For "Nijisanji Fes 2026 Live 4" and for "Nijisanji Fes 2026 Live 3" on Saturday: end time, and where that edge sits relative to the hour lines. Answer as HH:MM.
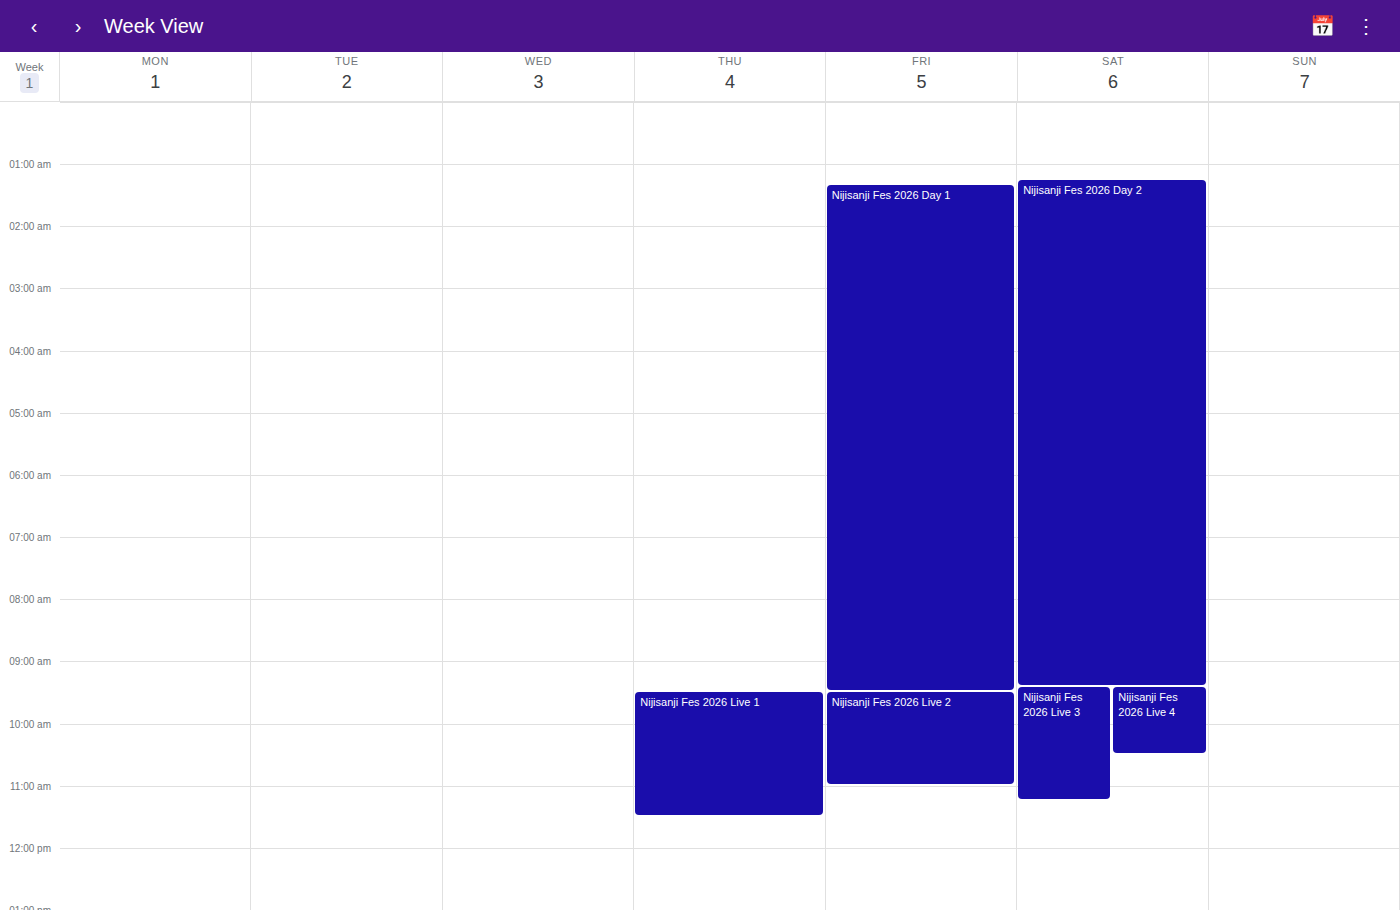
"Nijisanji Fes 2026 Live 4": 10:30, halfway between the 10:00 and 11:00 lines. "Nijisanji Fes 2026 Live 3": 11:15, neither: a quarter of the way from the 11:00 line to the 12:00 line.